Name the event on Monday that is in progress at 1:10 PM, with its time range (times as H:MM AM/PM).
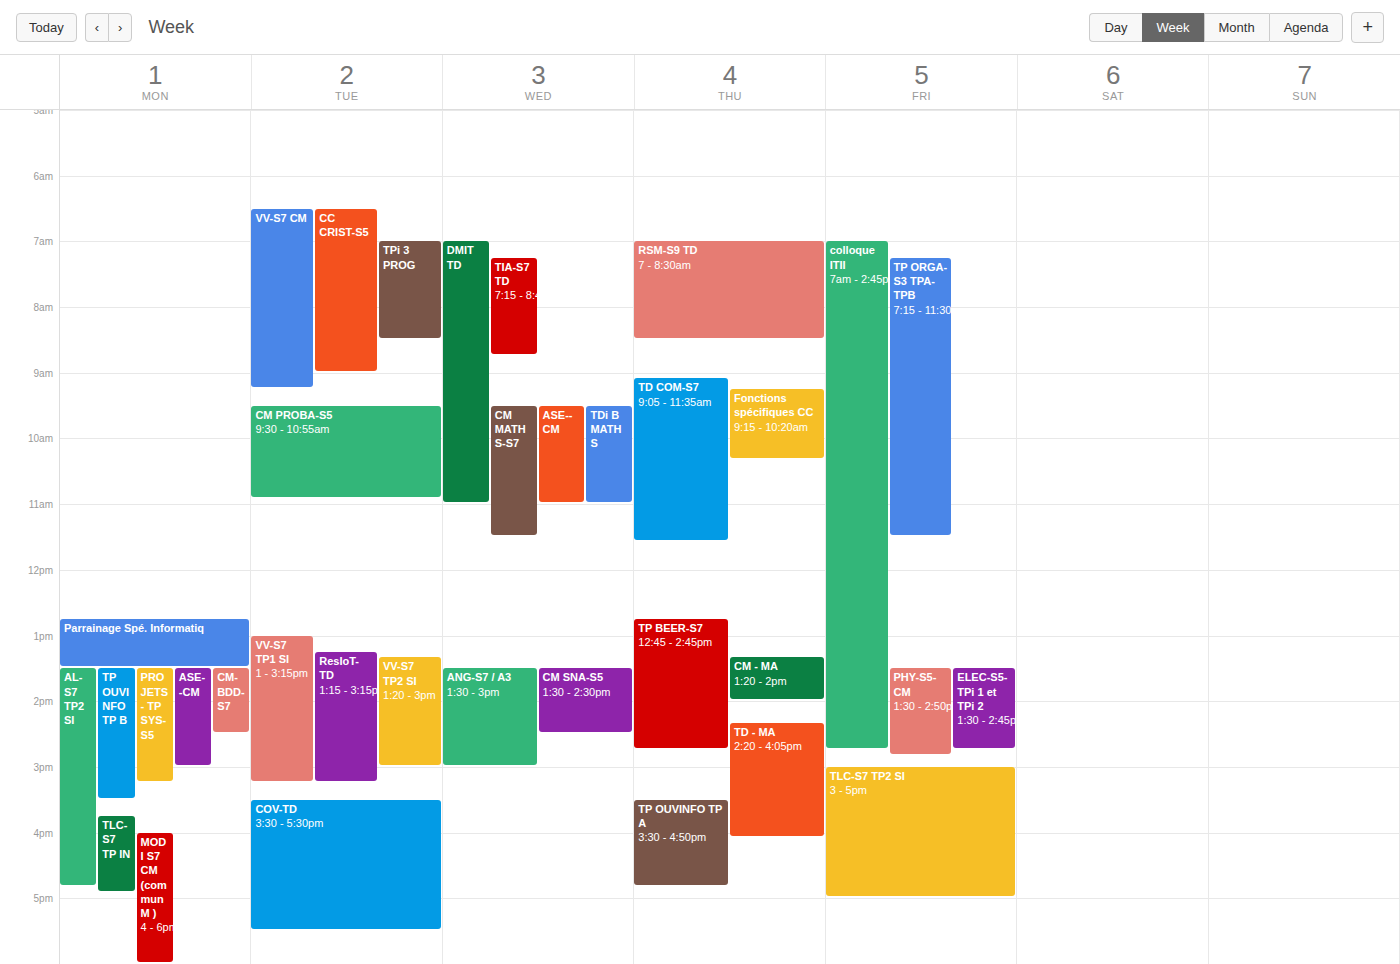
"Parrainage Spé. Informatiq", 12:45 PM to 1:30 PM